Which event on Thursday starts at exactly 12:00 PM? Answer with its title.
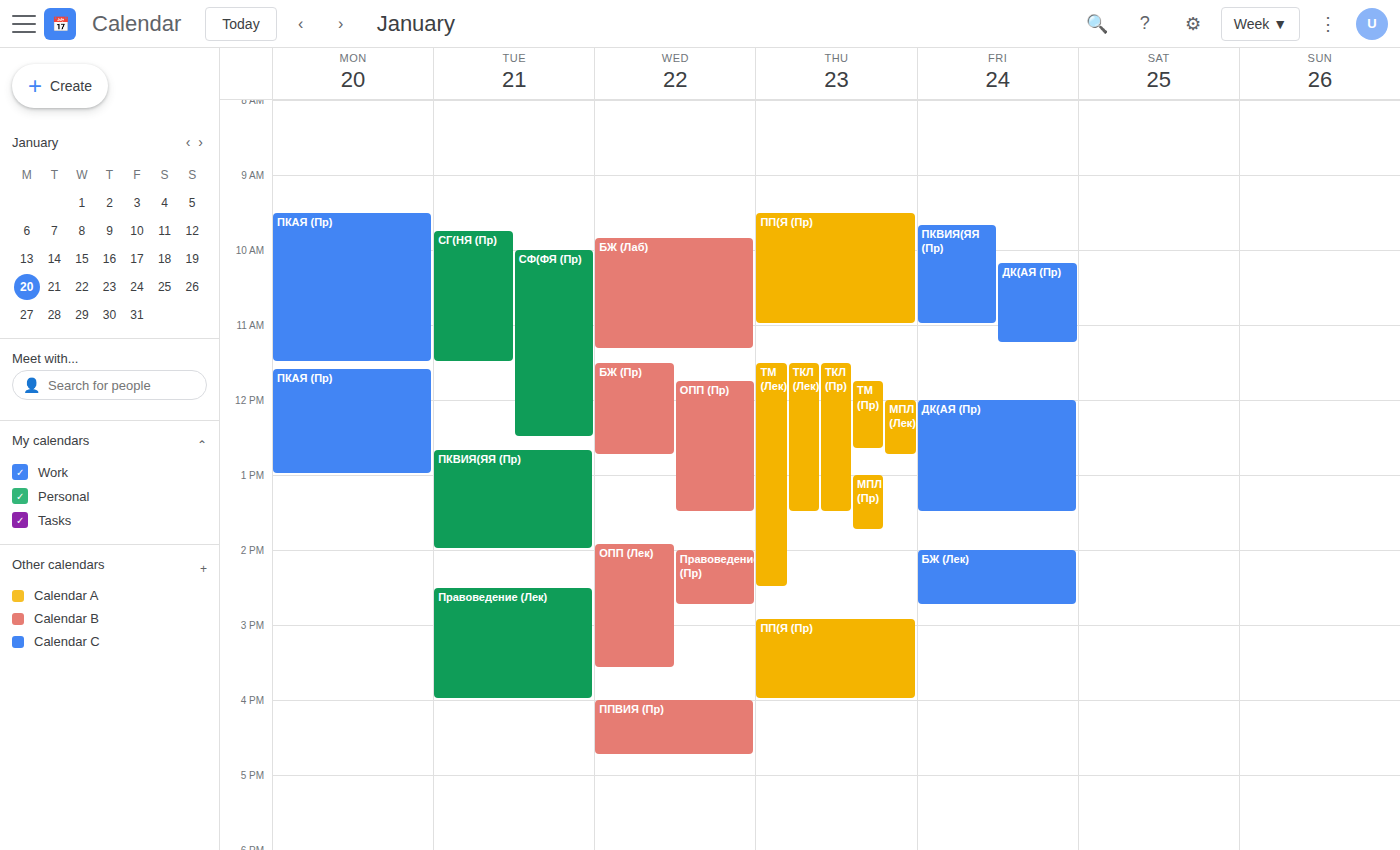
"МПЛ (Лек)"